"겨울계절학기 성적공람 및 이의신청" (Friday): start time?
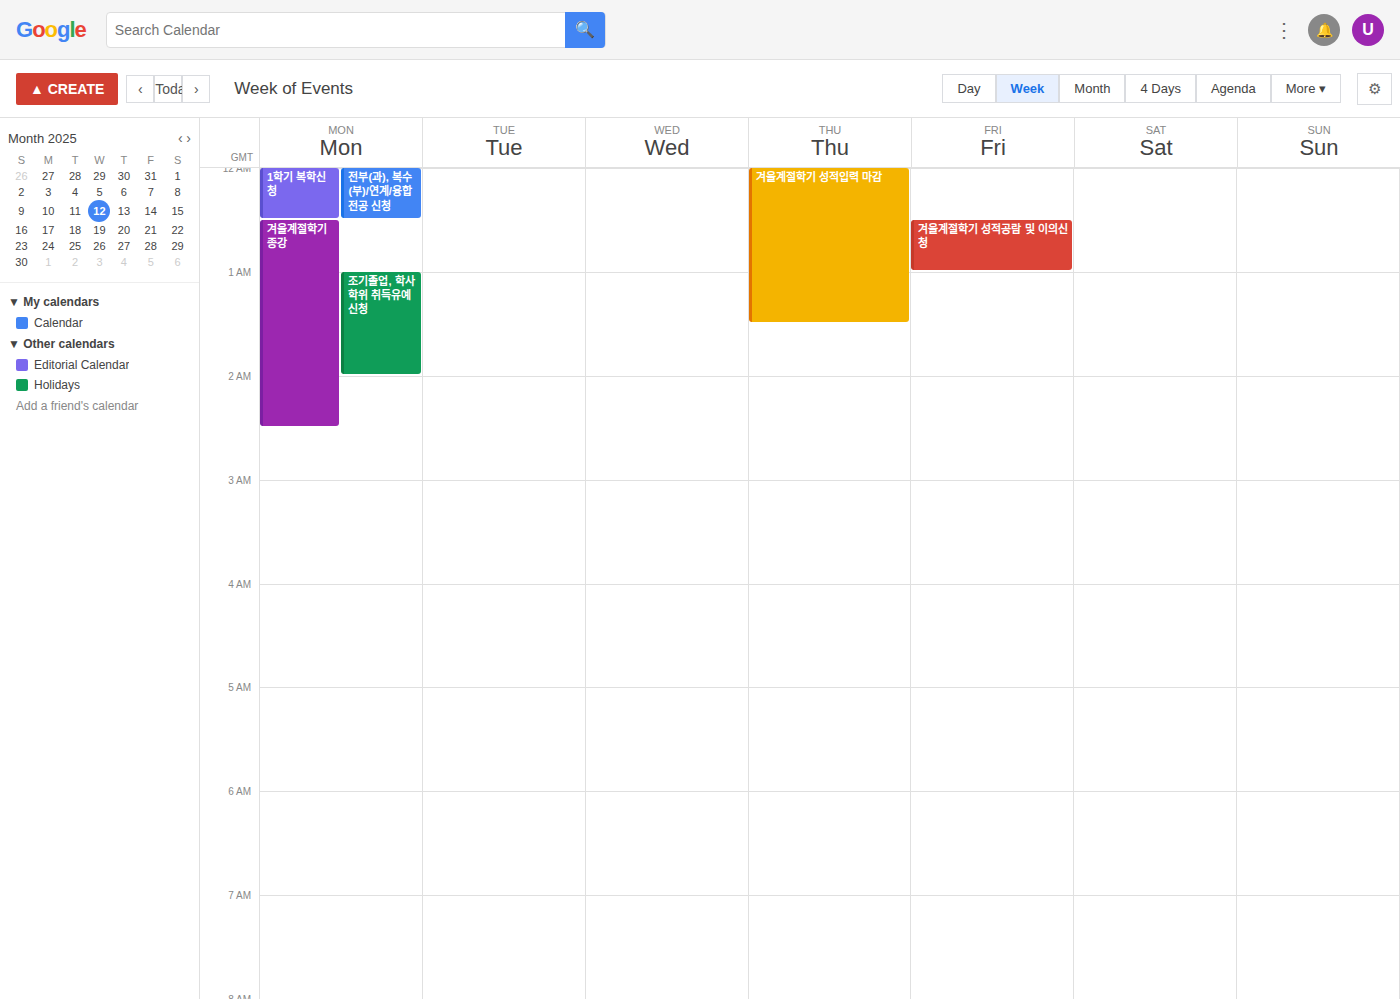
12:30 AM